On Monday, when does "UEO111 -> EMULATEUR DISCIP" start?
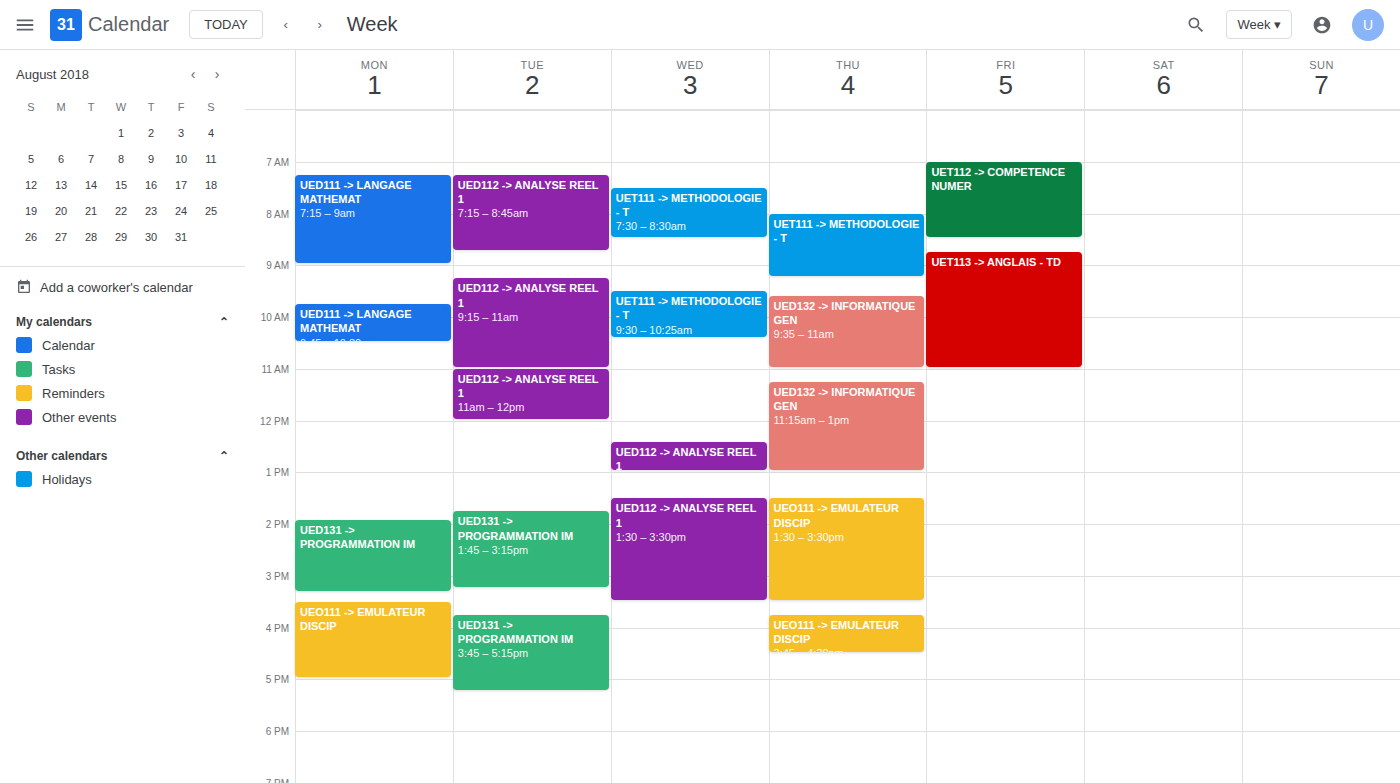
3:30 PM